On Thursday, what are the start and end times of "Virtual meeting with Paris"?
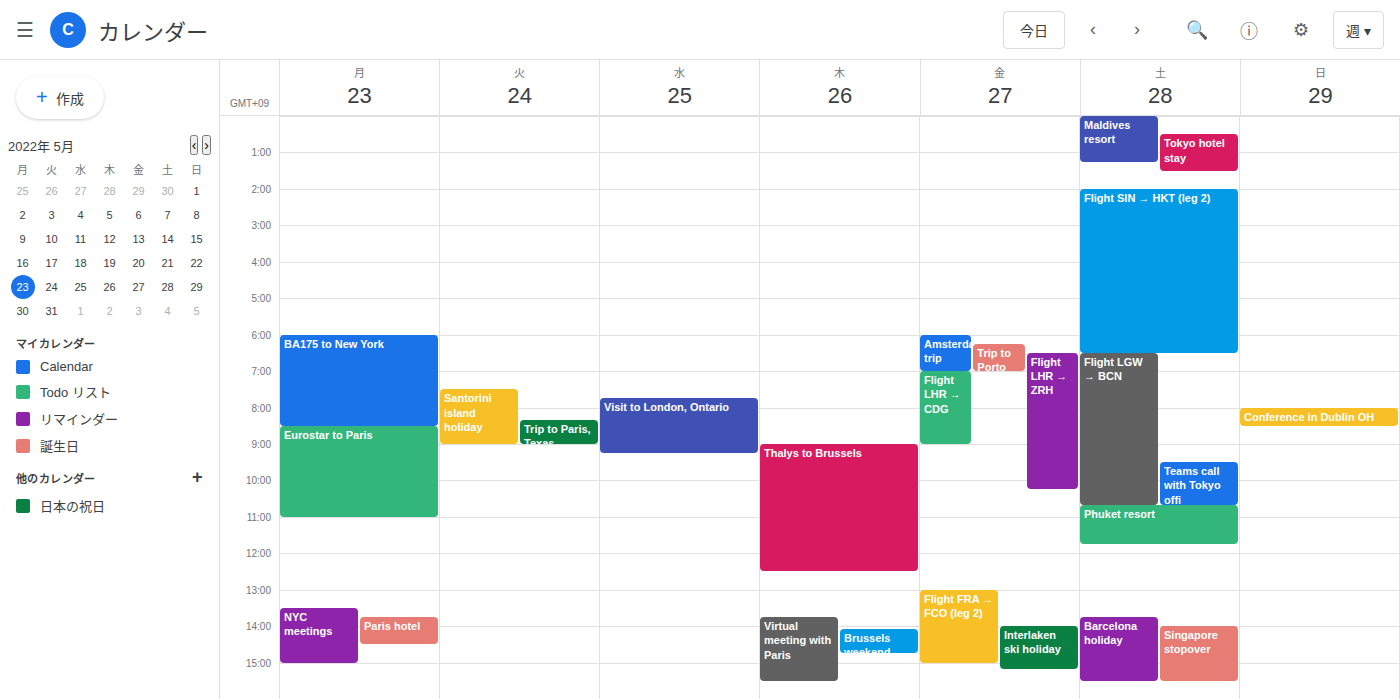
1:45 PM to 3:30 PM